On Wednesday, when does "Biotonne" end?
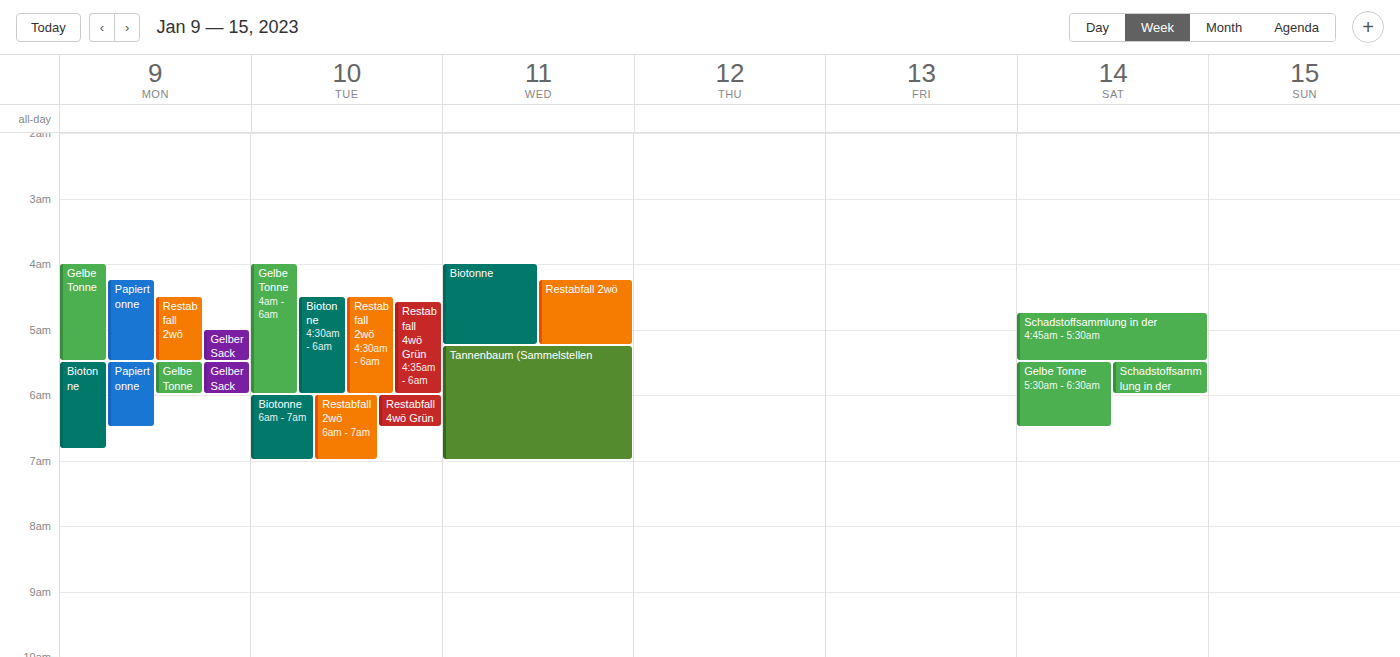
5:15 AM